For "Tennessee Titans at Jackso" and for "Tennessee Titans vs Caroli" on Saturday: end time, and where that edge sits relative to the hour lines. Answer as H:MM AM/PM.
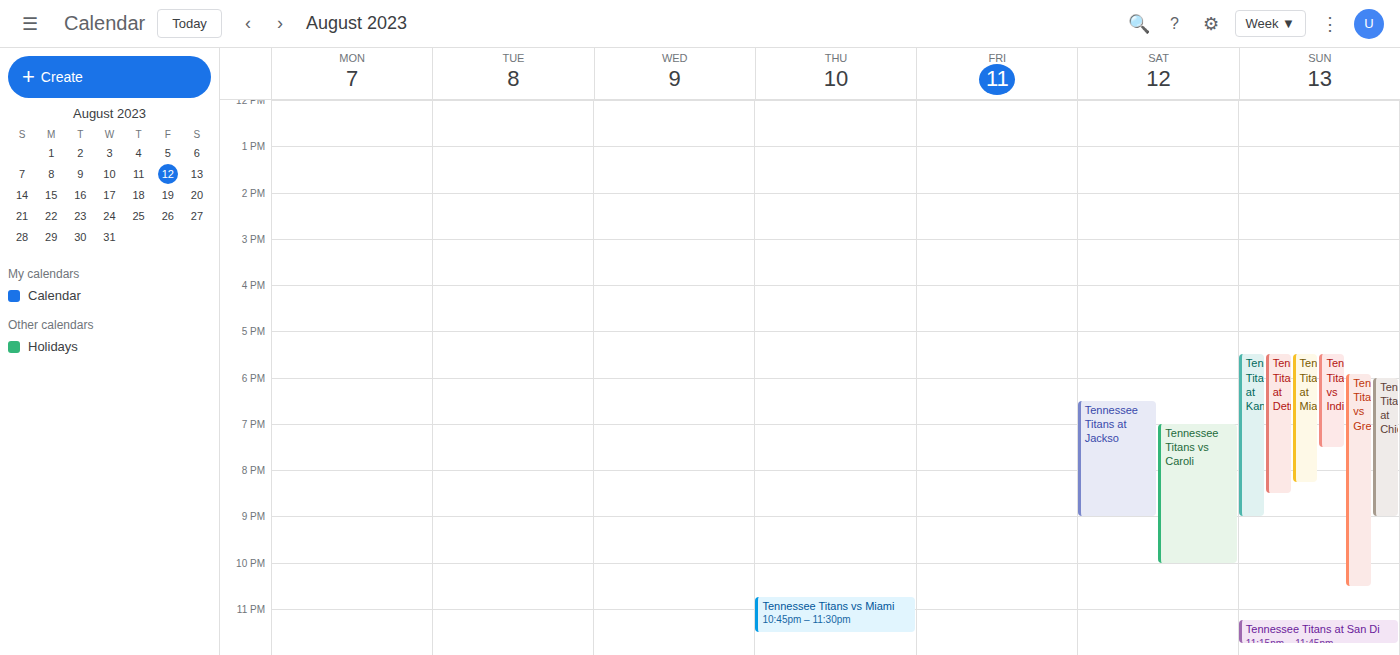
"Tennessee Titans at Jackso": 9:00 PM, exactly on the 9 PM line. "Tennessee Titans vs Caroli": 10:00 PM, exactly on the 10 PM line.